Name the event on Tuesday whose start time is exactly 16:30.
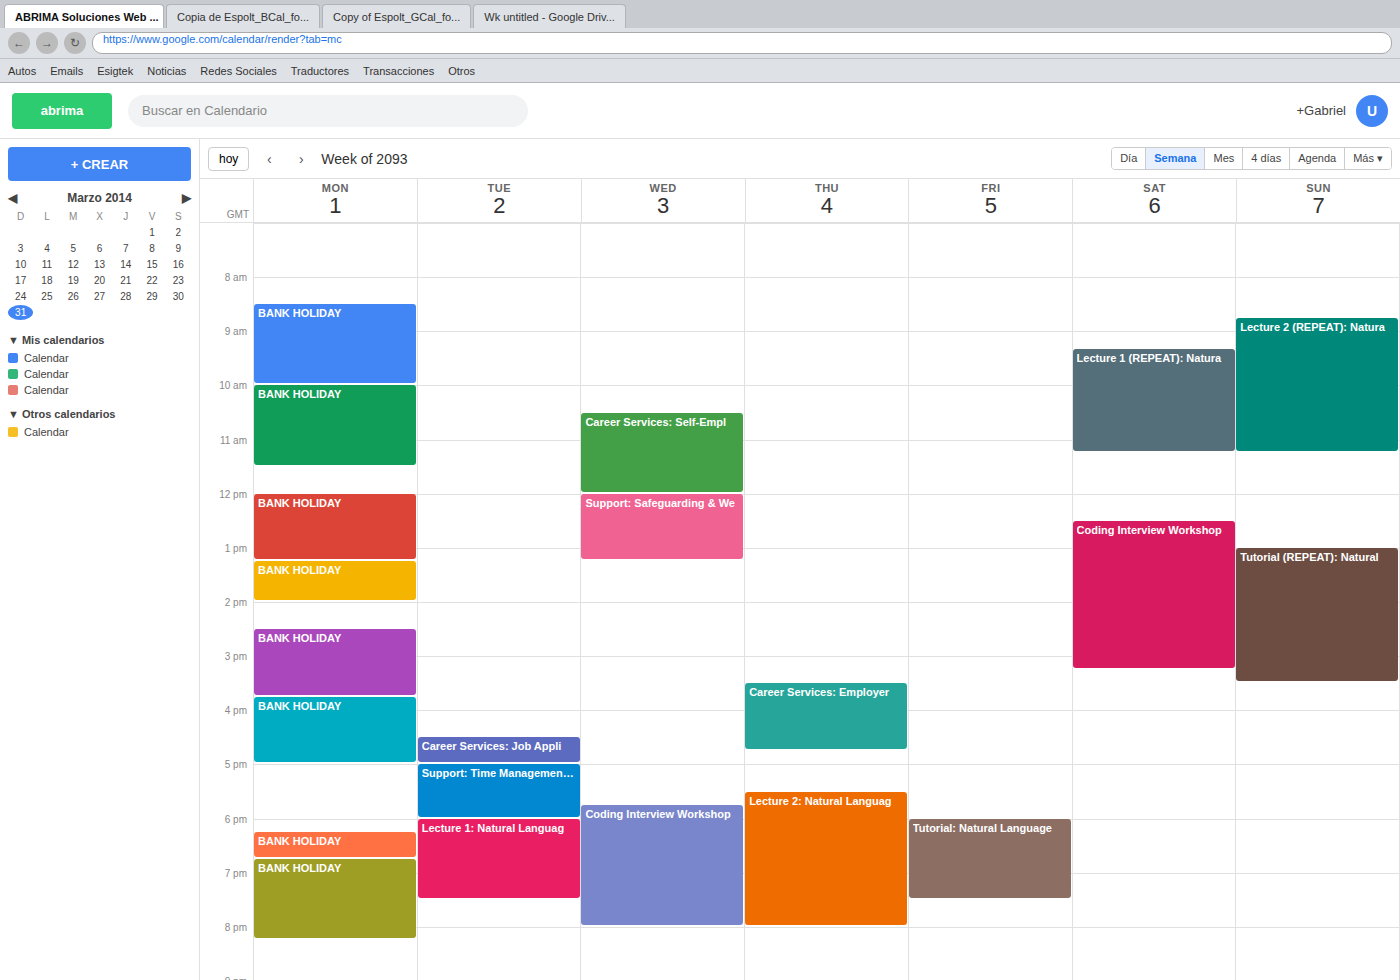
"Career Services: Job Appli"